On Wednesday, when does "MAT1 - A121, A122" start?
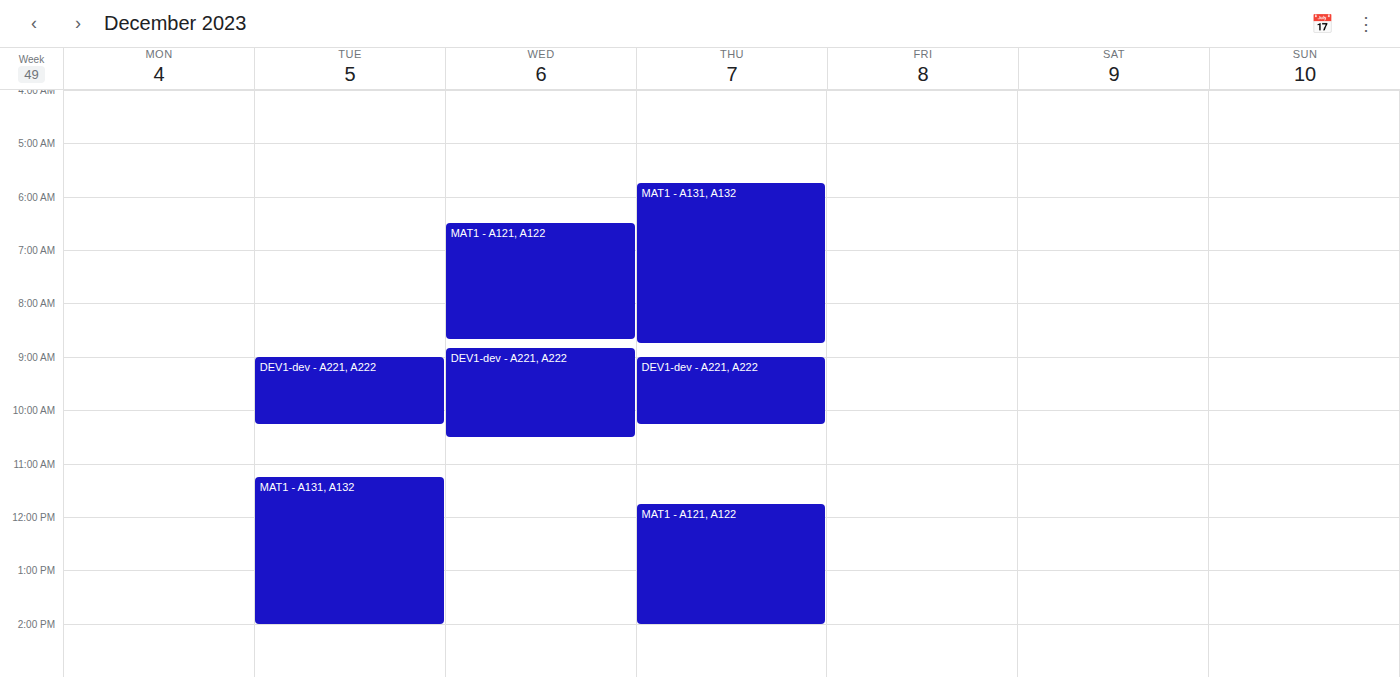
6:30 AM